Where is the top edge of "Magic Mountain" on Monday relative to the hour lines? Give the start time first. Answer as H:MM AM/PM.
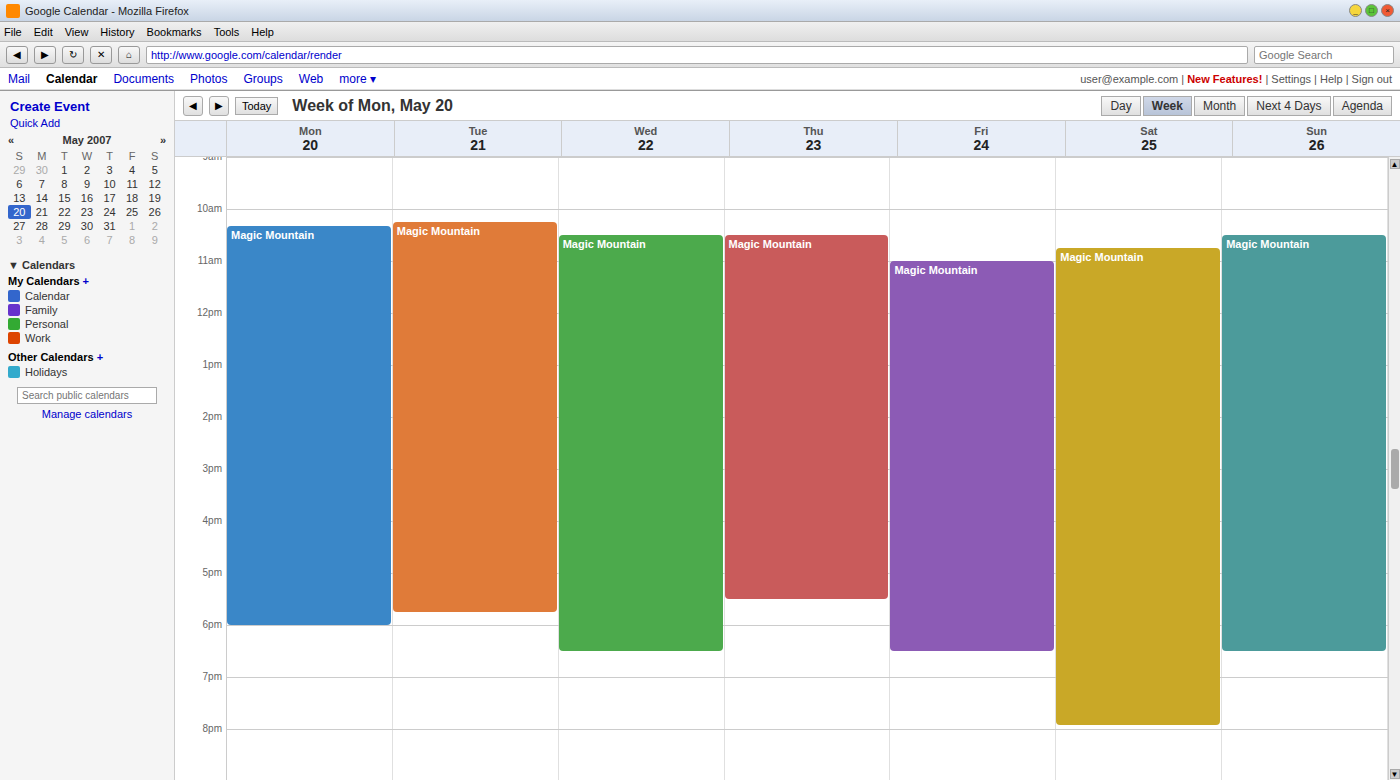
10:20 AM -- neither: 20 minutes below the 10 AM line and 40 minutes above the 11 AM line.